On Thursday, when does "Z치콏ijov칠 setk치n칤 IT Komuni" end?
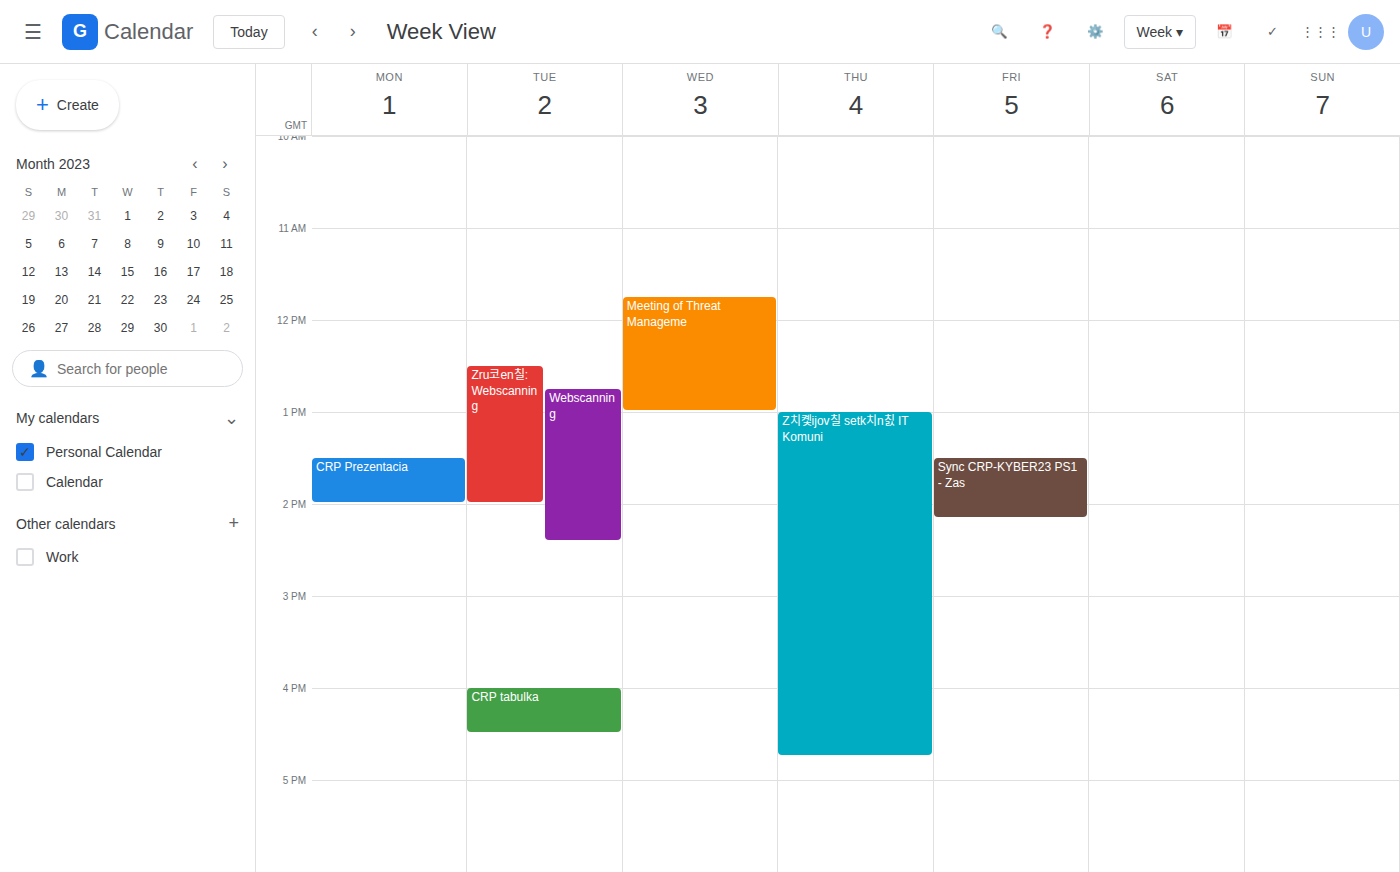
4:45 PM